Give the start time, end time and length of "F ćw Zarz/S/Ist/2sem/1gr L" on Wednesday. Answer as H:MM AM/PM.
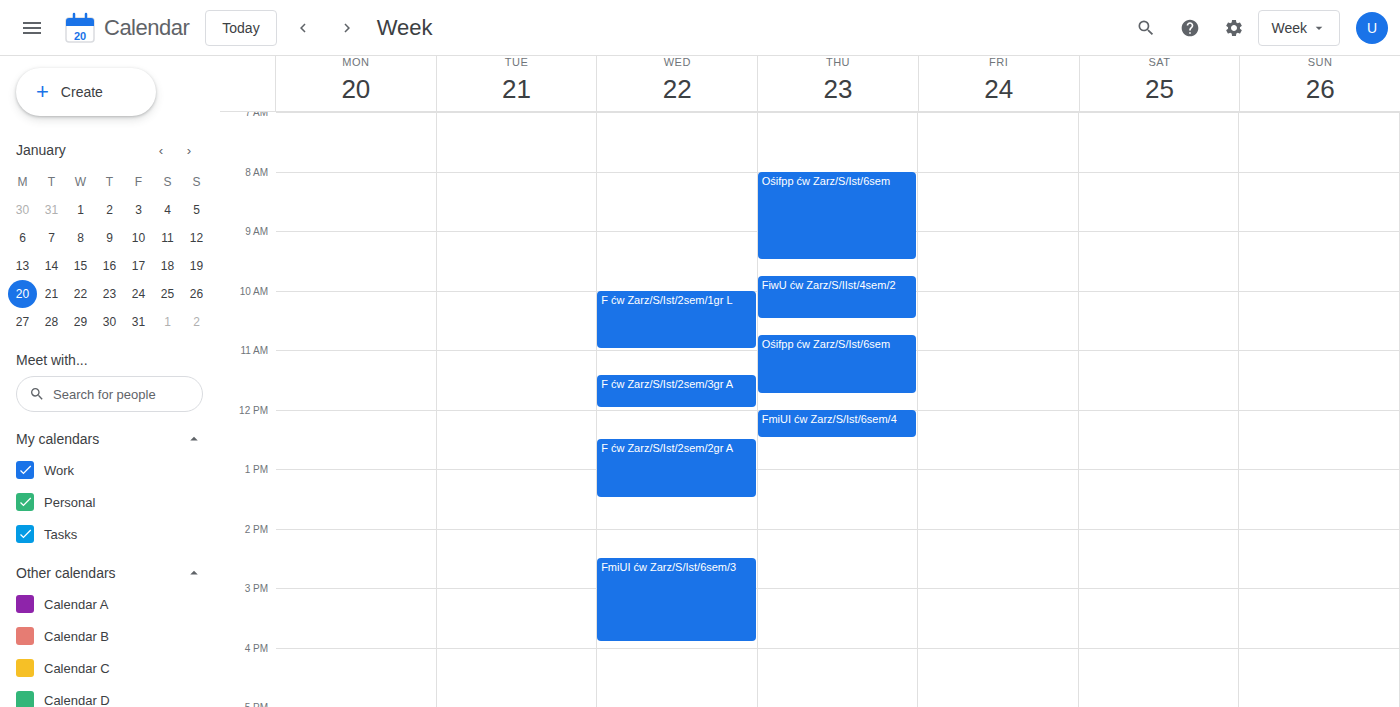
10:00 AM to 11:00 AM, 1 hour